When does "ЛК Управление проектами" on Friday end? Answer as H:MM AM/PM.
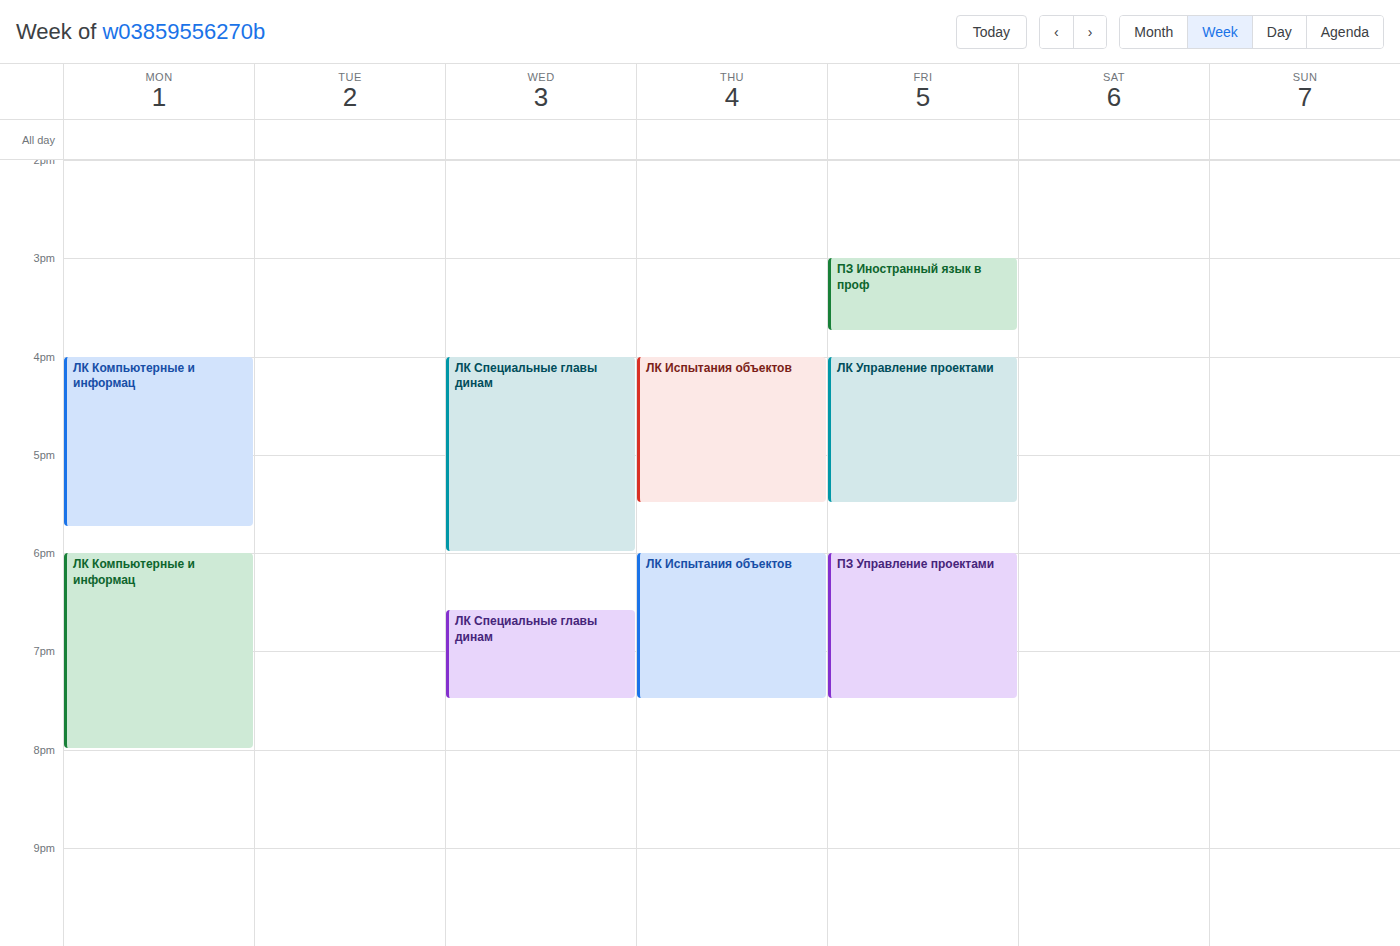
5:30 PM